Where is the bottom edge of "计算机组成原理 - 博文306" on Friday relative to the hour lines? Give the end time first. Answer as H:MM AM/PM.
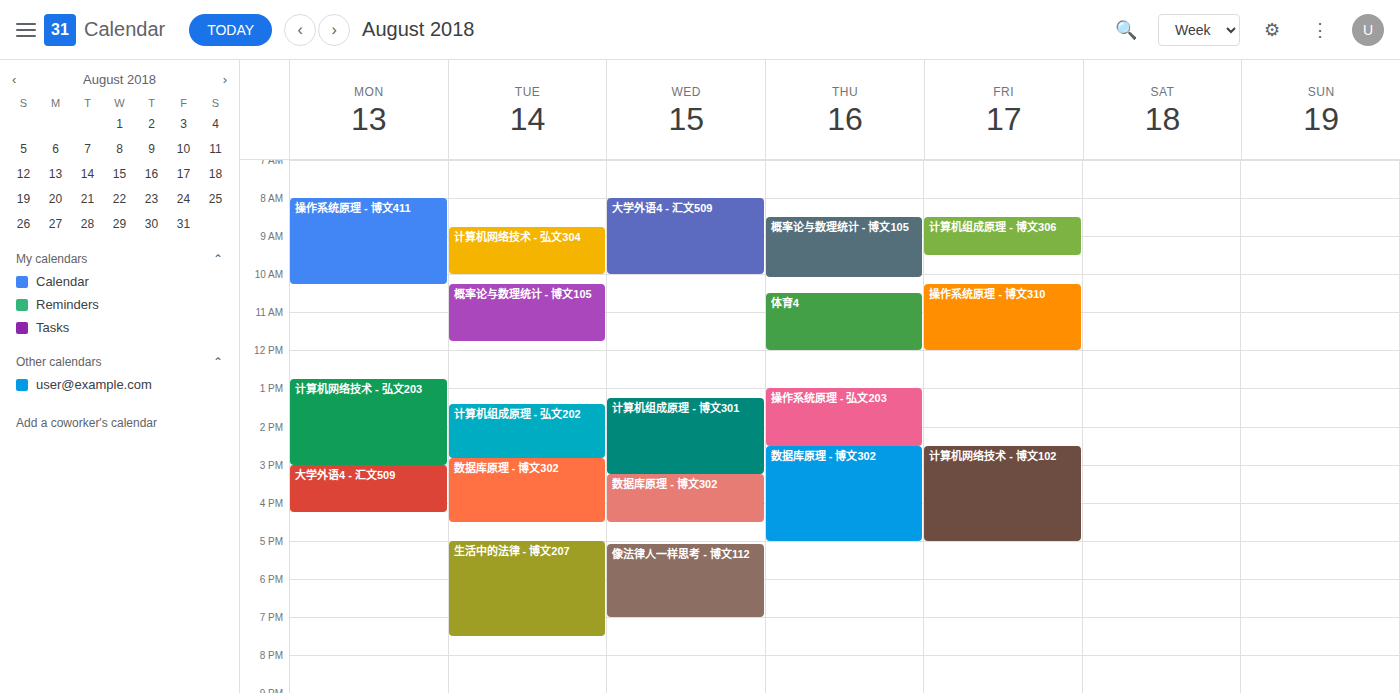
9:30 AM -- halfway between the 9 AM and 10 AM lines.